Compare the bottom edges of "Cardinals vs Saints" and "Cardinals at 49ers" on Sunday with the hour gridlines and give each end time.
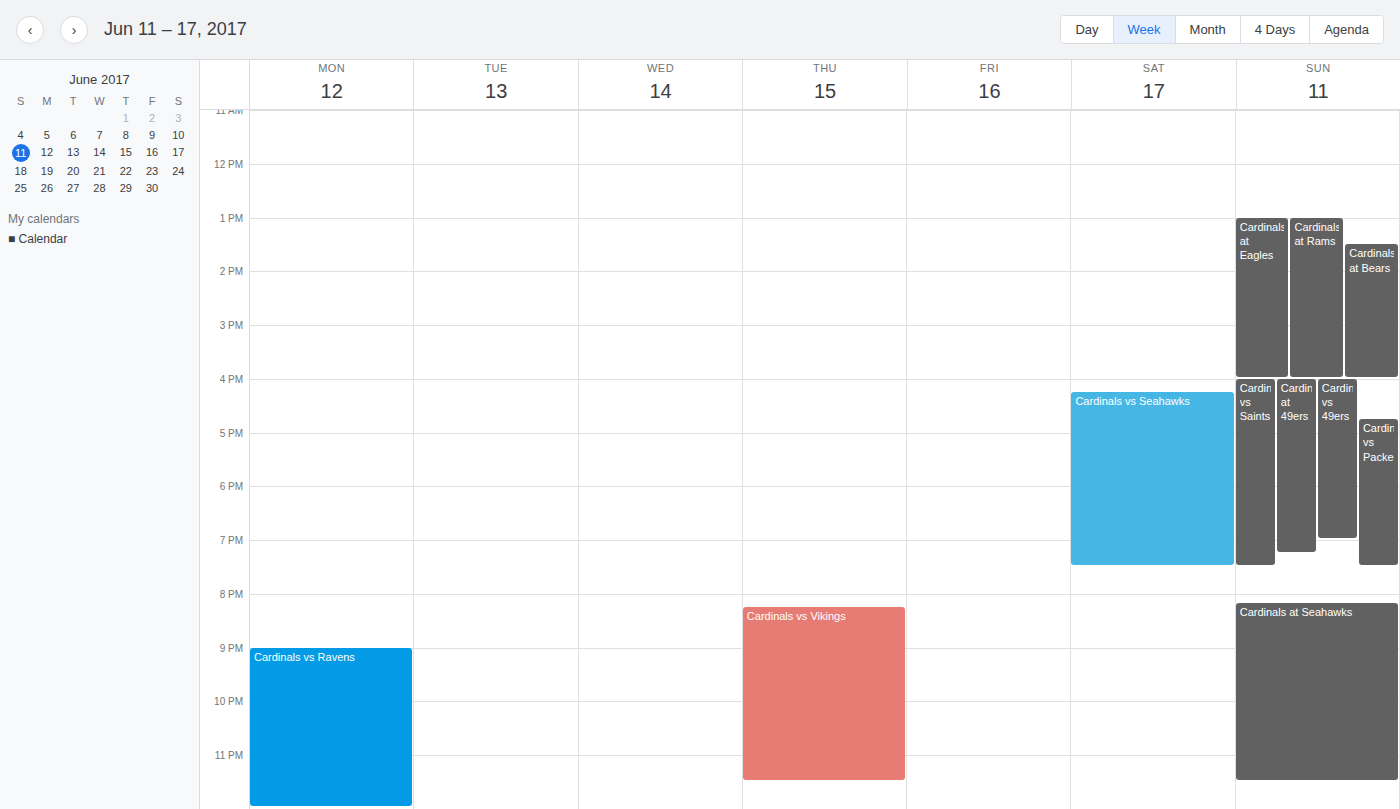
"Cardinals vs Saints": 19:30, halfway between the 19:00 and 20:00 lines. "Cardinals at 49ers": 19:15, neither: a quarter of the way from the 19:00 line to the 20:00 line.